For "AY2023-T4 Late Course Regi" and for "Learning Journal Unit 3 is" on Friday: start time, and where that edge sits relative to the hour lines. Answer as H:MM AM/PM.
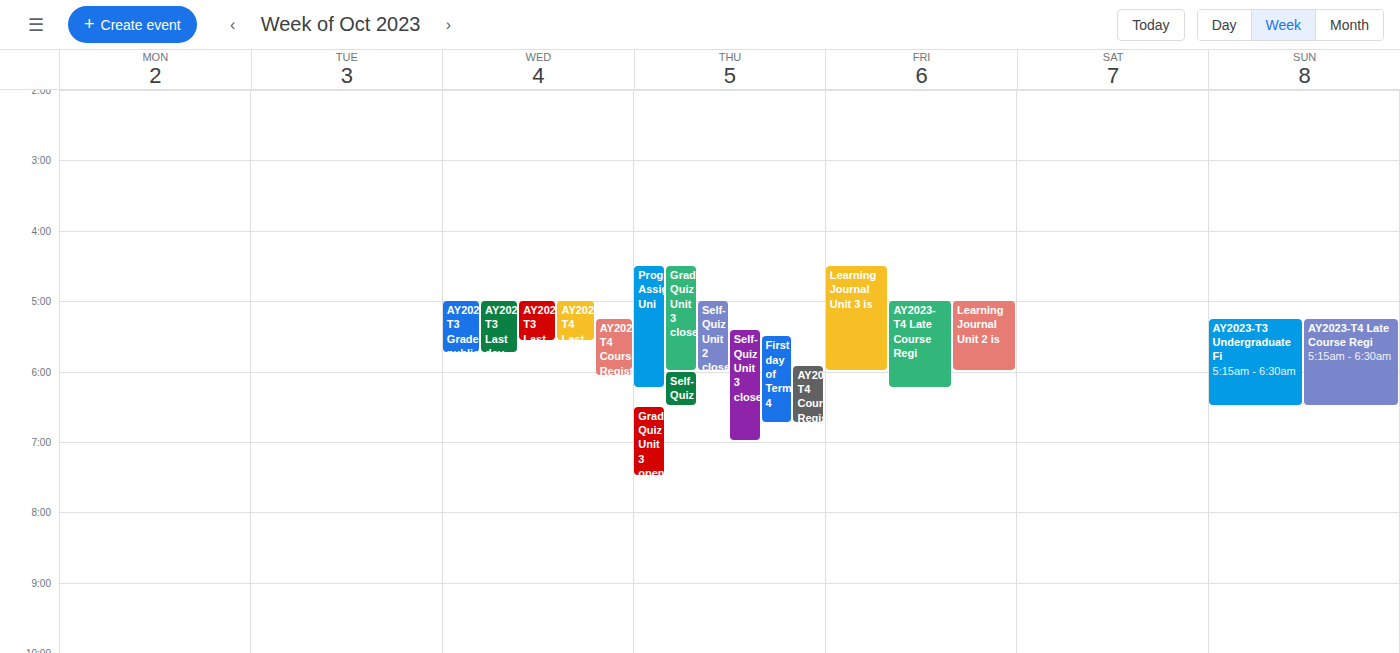
"AY2023-T4 Late Course Regi": 5:00 AM, exactly on the 5 AM line. "Learning Journal Unit 3 is": 4:30 AM, halfway between the 4 AM and 5 AM lines.